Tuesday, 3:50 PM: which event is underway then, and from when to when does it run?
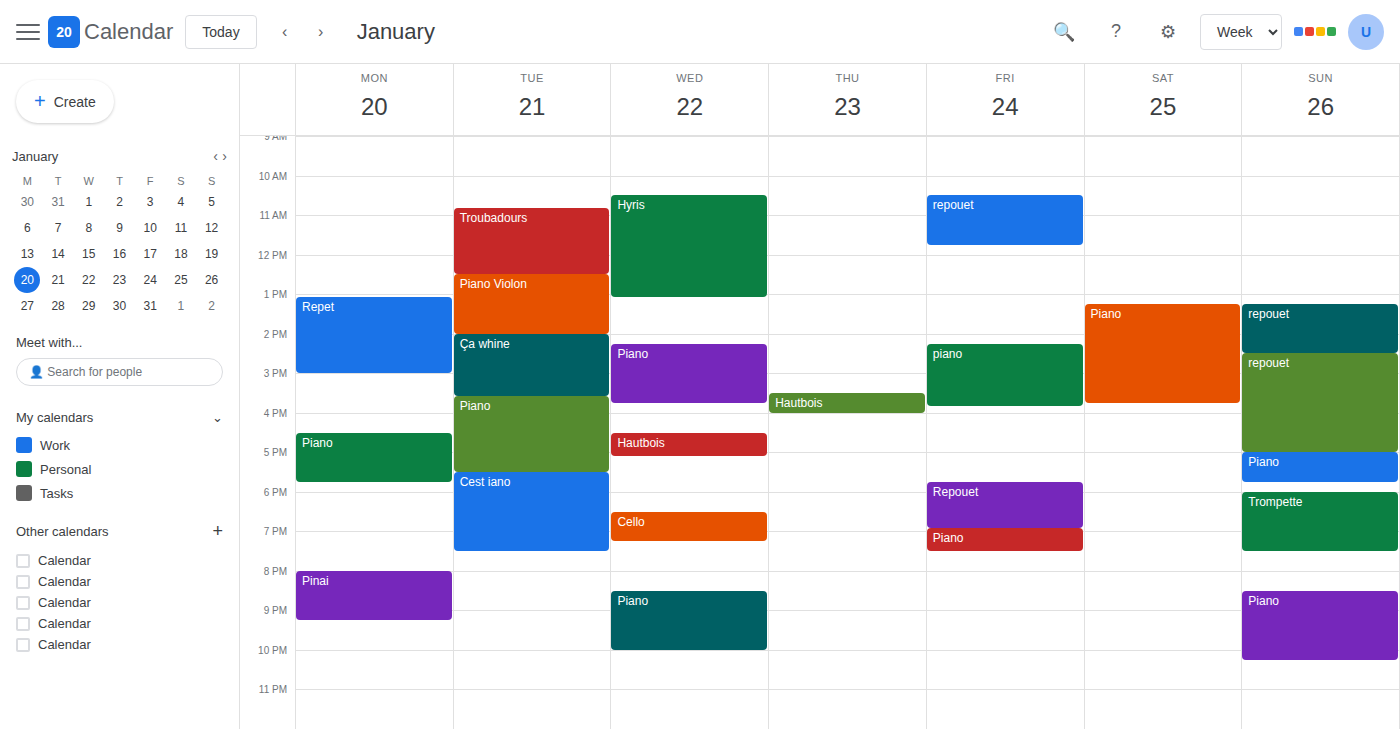
"Piano", 3:35 PM to 5:30 PM